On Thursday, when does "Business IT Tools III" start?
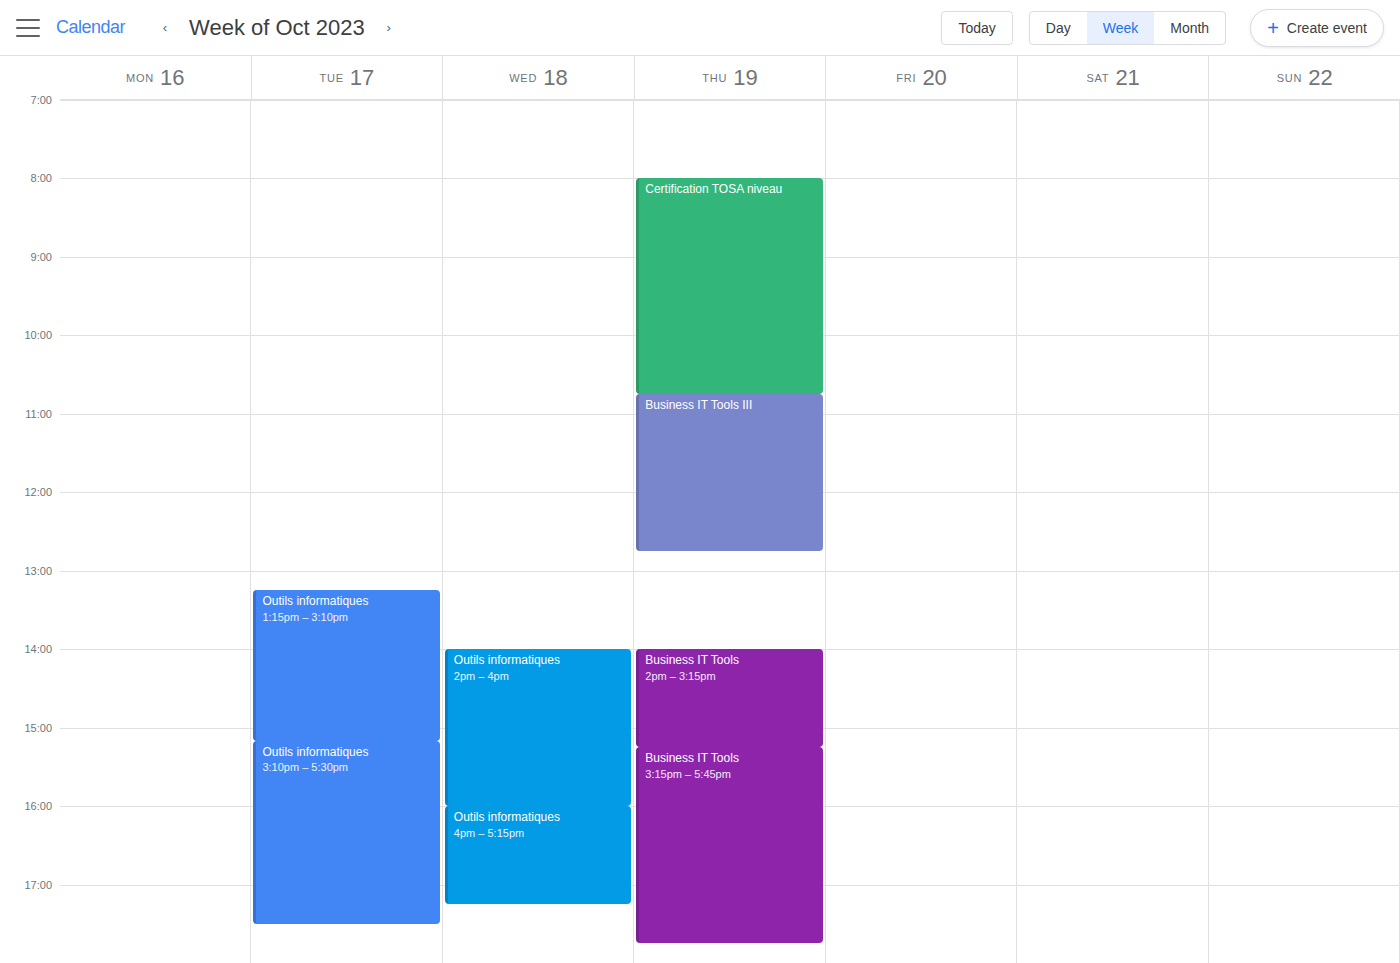
10:45